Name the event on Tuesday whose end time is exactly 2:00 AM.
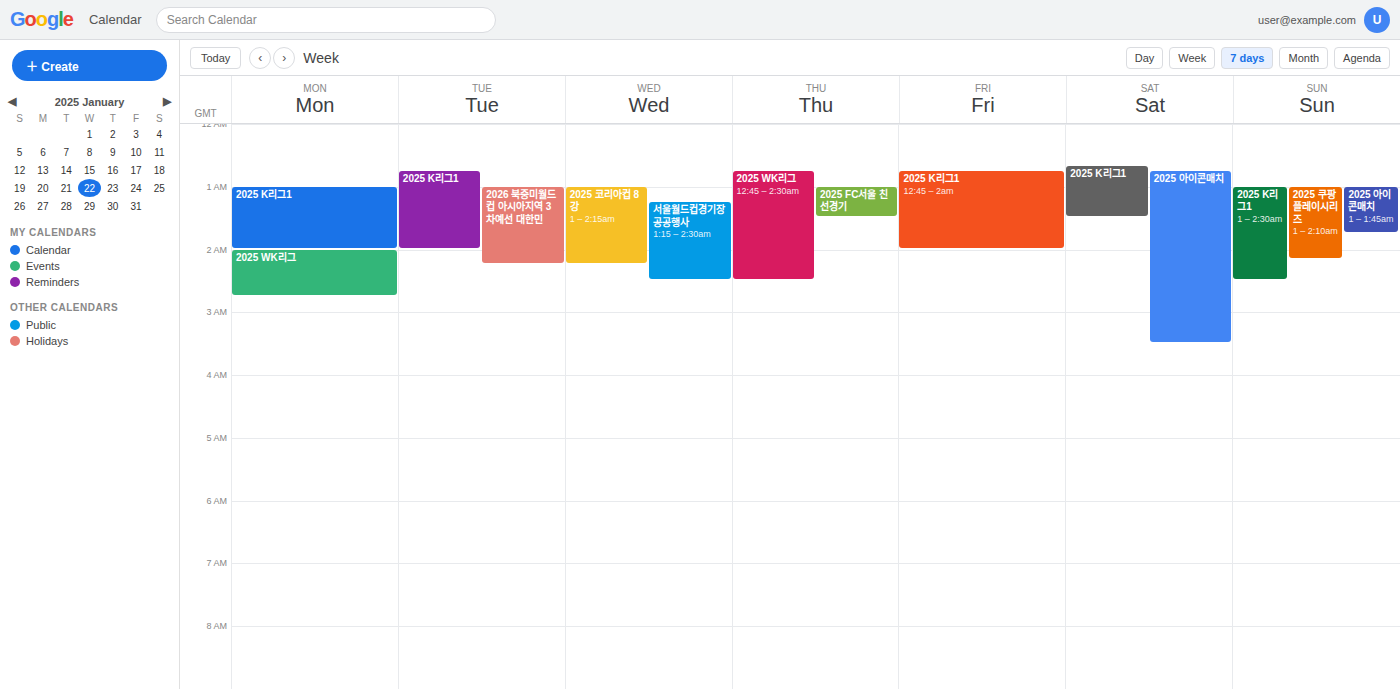
"2025 K리그1"